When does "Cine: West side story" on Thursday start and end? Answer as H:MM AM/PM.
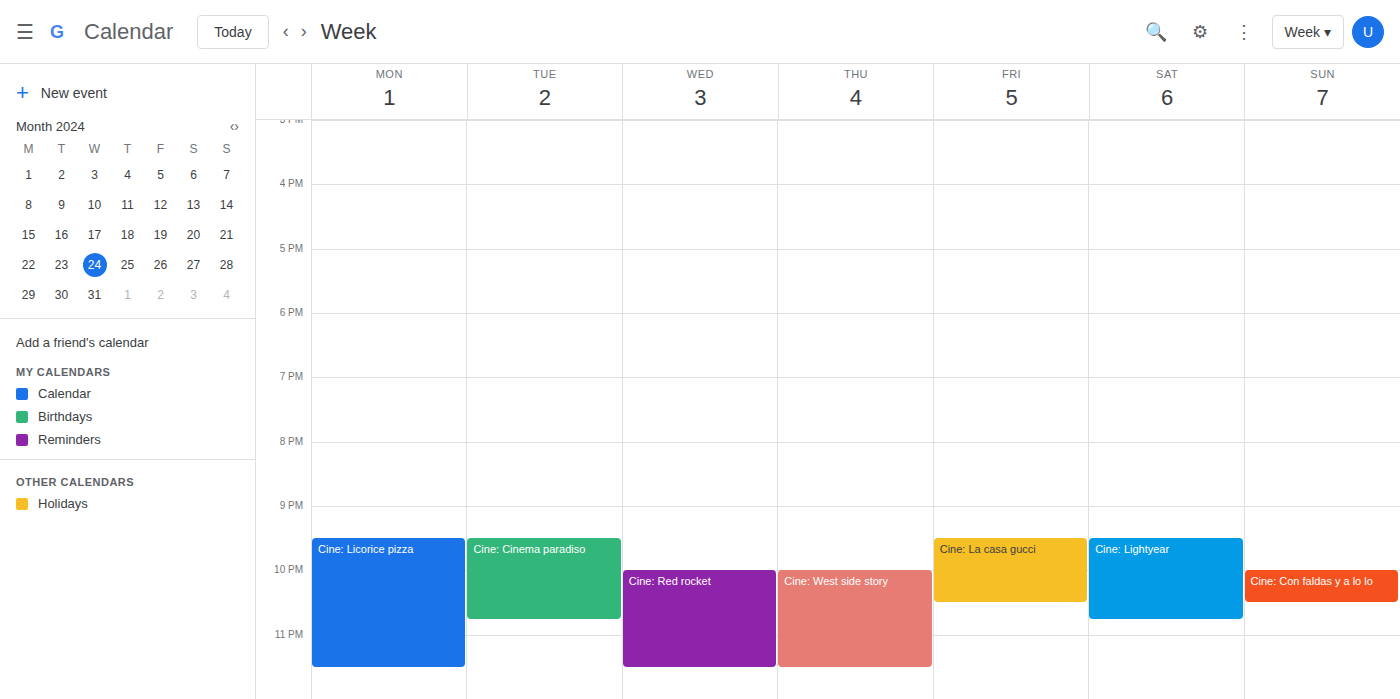
10:00 PM to 11:30 PM